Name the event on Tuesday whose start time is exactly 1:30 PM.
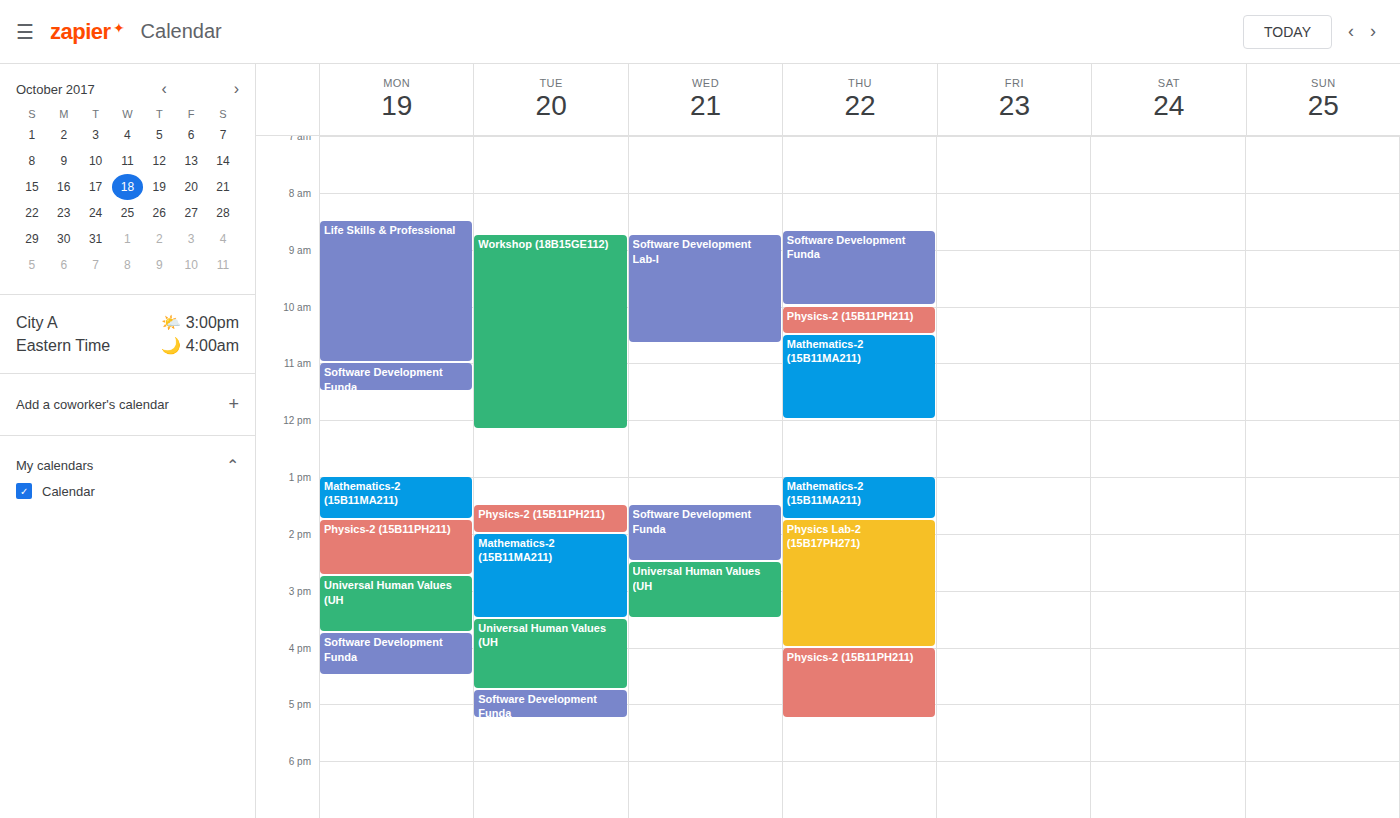
"Physics-2 (15B11PH211)"